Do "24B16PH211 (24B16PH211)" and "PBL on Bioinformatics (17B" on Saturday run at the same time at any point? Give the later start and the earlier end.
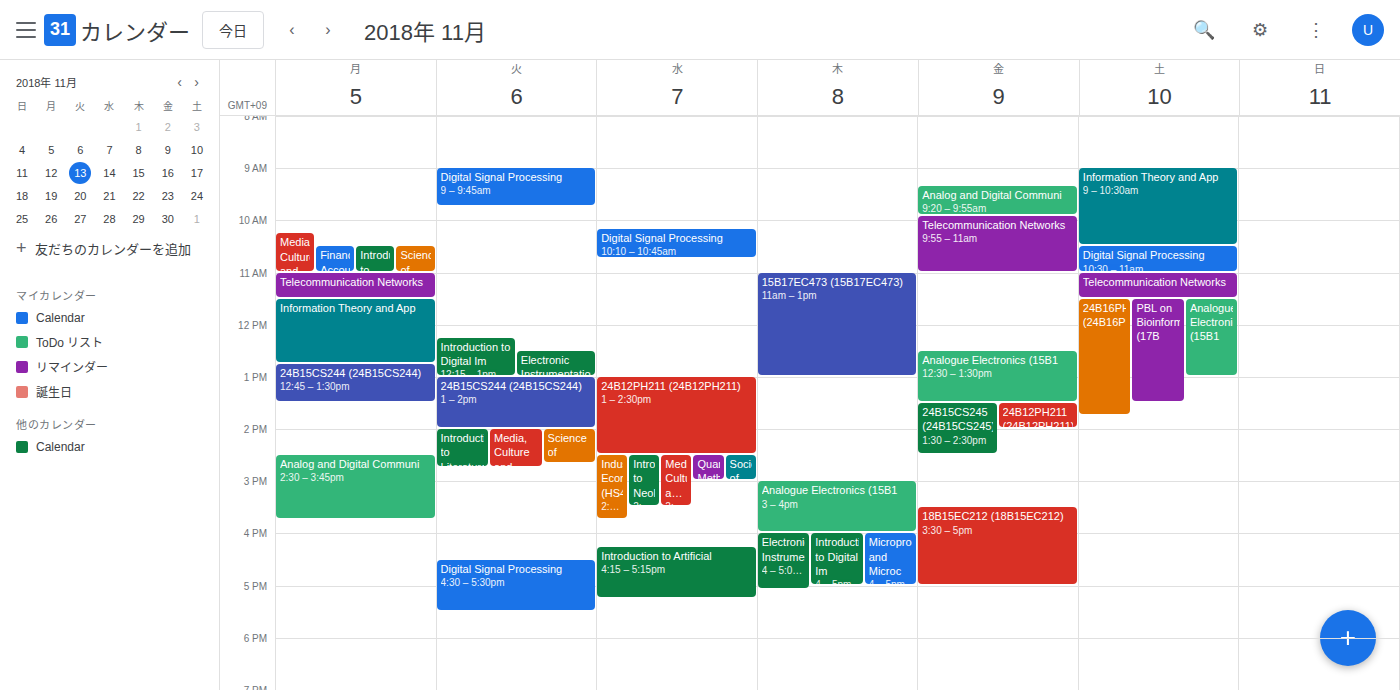
"24B16PH211 (24B16PH211)" starts at 11:30 AM, before "PBL on Bioinformatics (17B" ends at 1:30 PM -- they overlap.